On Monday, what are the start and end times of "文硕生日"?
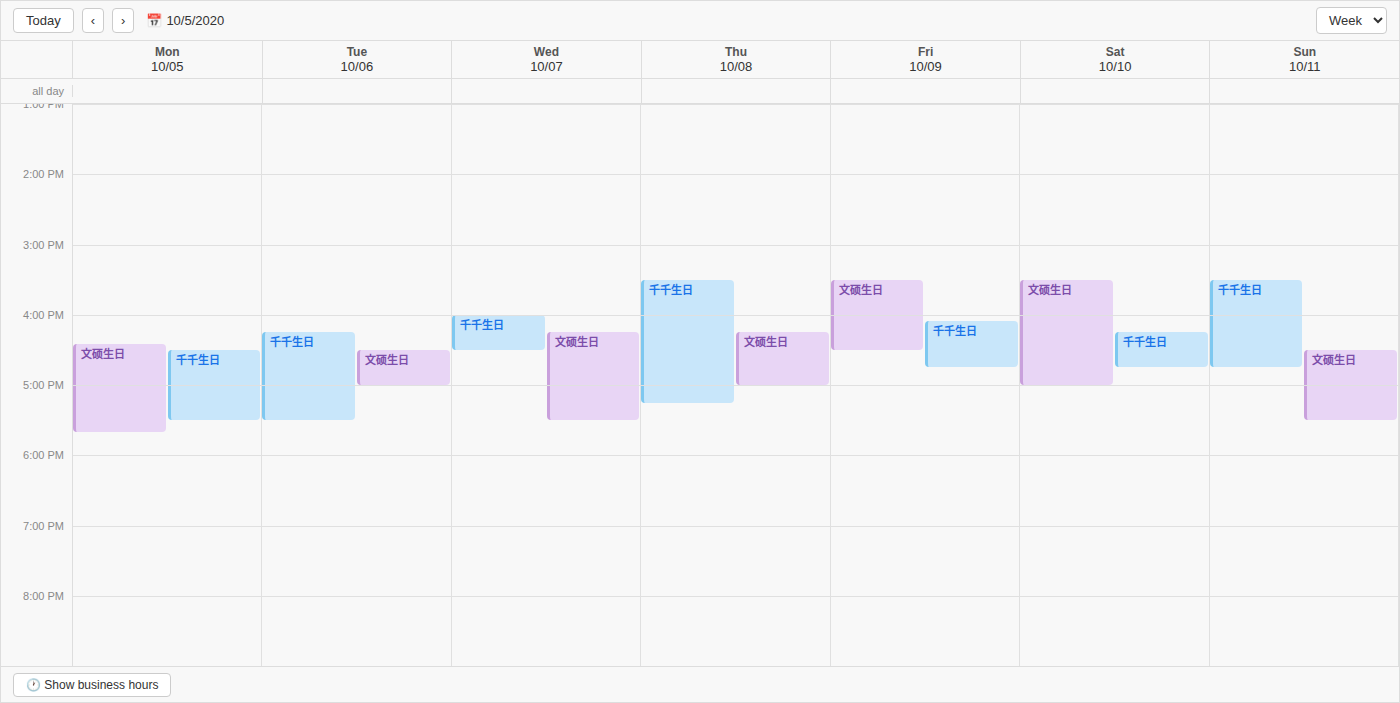
4:25 PM to 5:40 PM